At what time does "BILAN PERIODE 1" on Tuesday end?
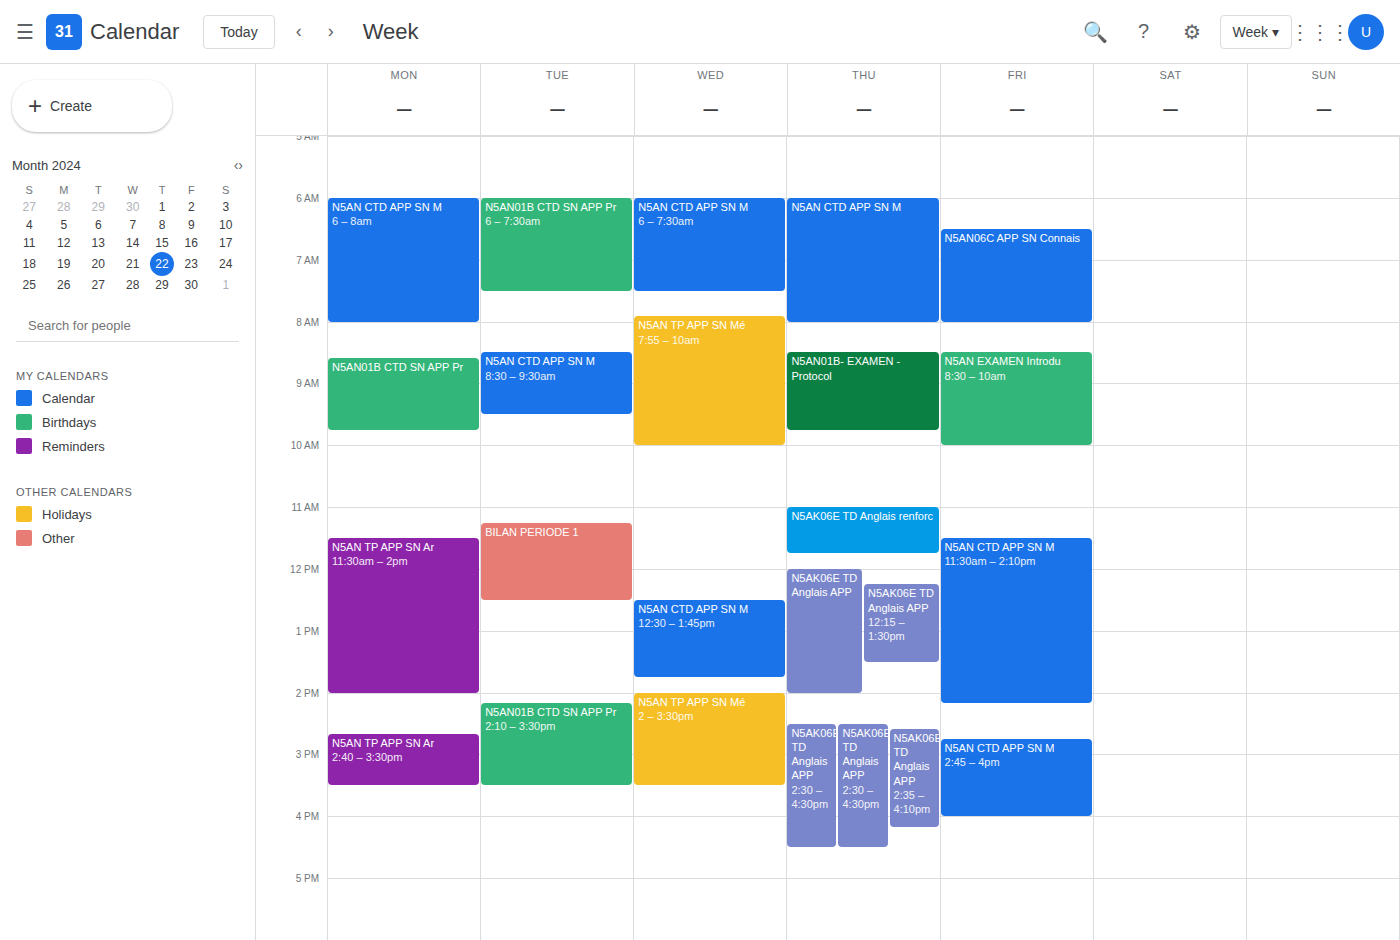
12:30 PM